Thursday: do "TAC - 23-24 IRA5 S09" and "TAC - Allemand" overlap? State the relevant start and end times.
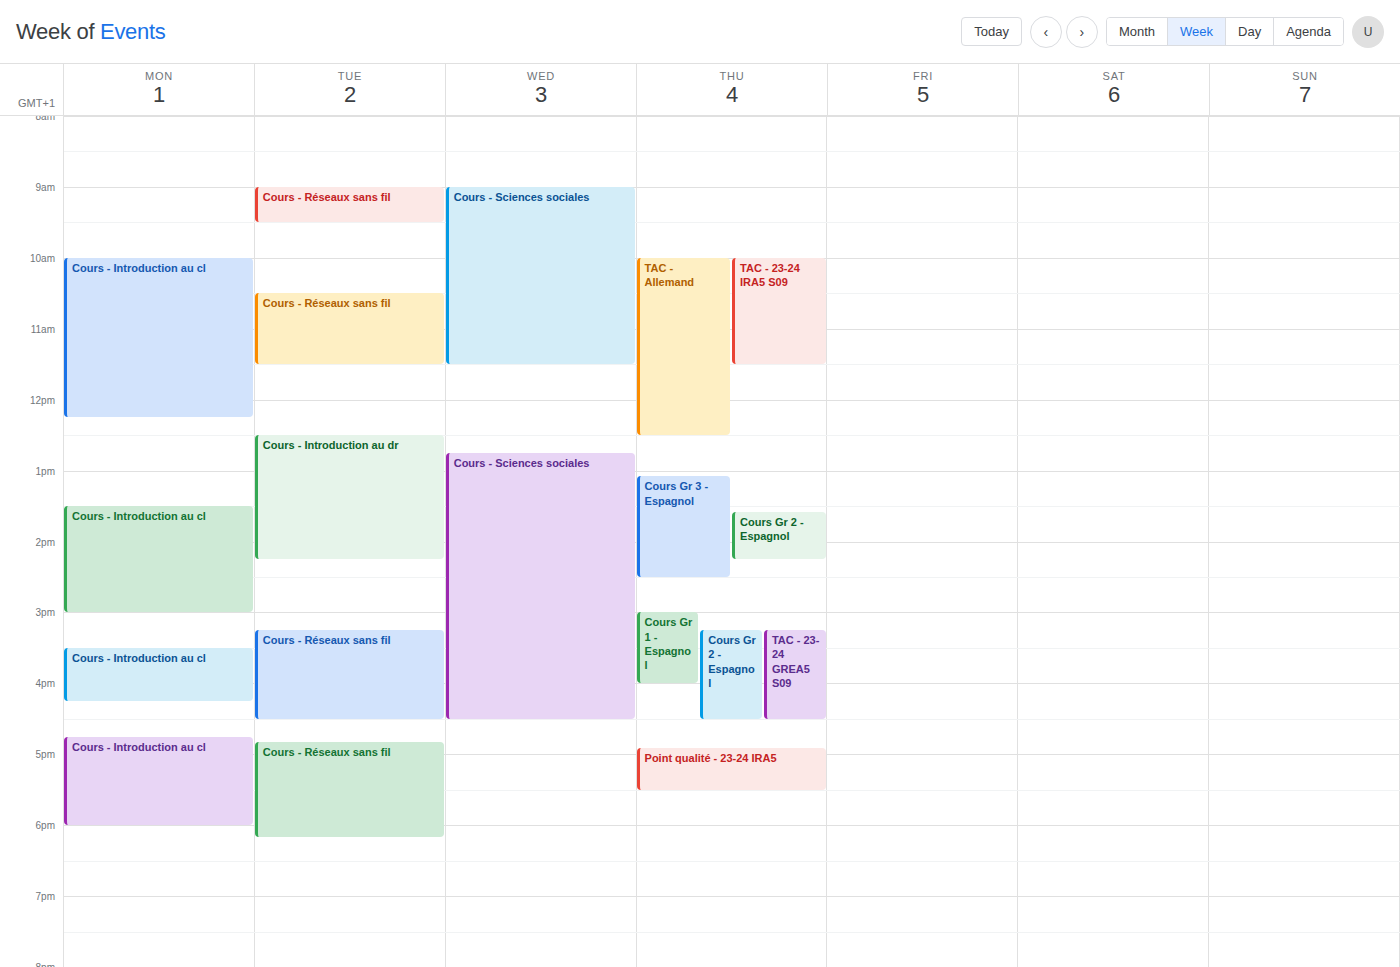
"TAC - 23-24 IRA5 S09" runs 10:00 AM to 11:30 AM, inside "TAC - Allemand" -- they overlap.